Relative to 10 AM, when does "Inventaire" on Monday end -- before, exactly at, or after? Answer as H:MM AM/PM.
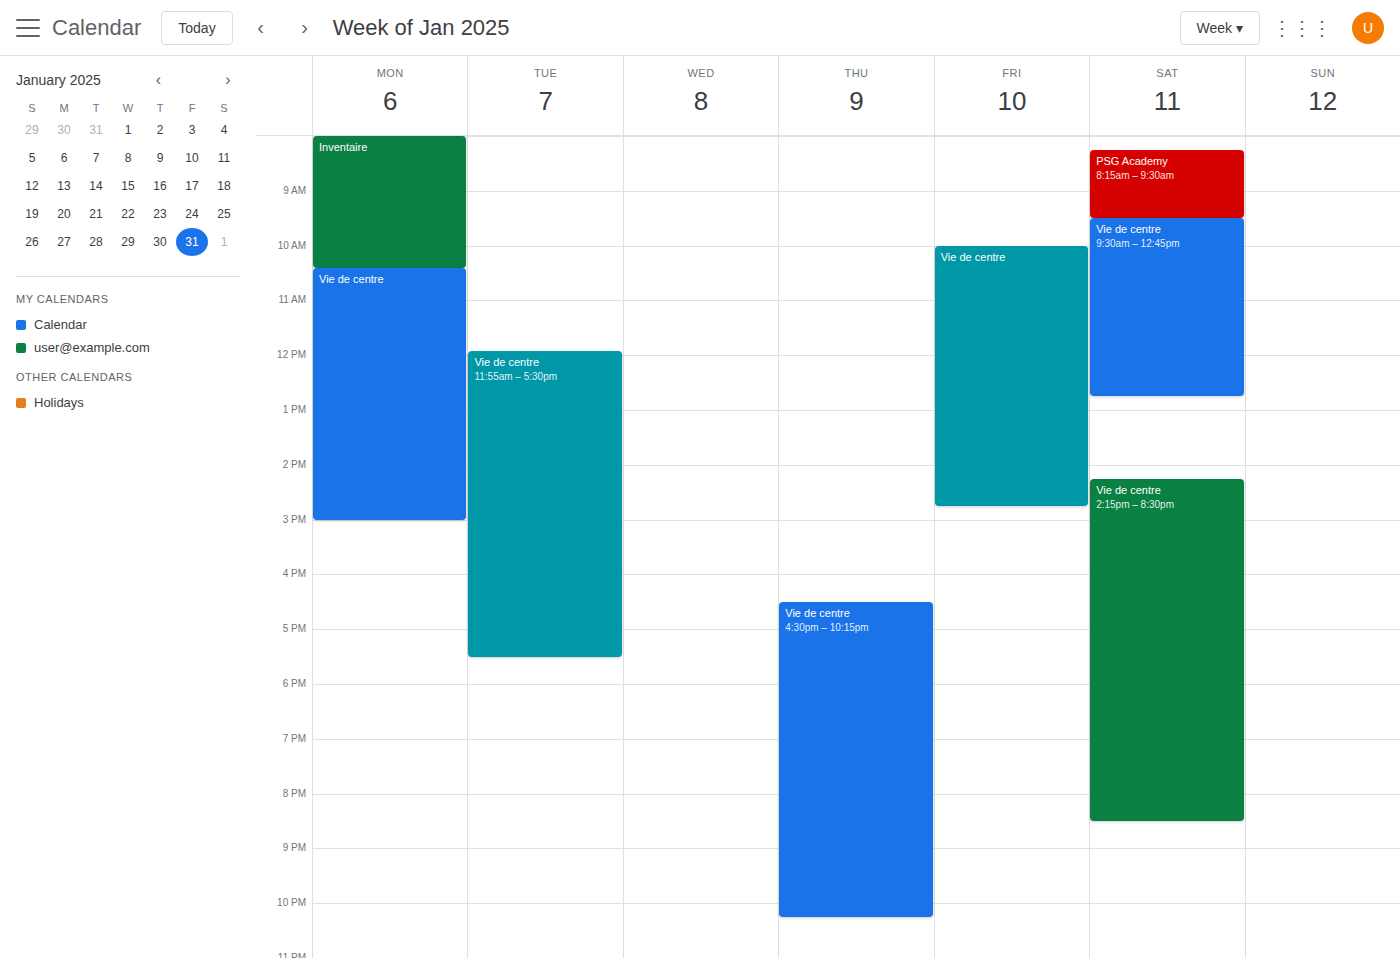
10:25 AM -- after 10 AM, 25 minutes below the 10 AM line.